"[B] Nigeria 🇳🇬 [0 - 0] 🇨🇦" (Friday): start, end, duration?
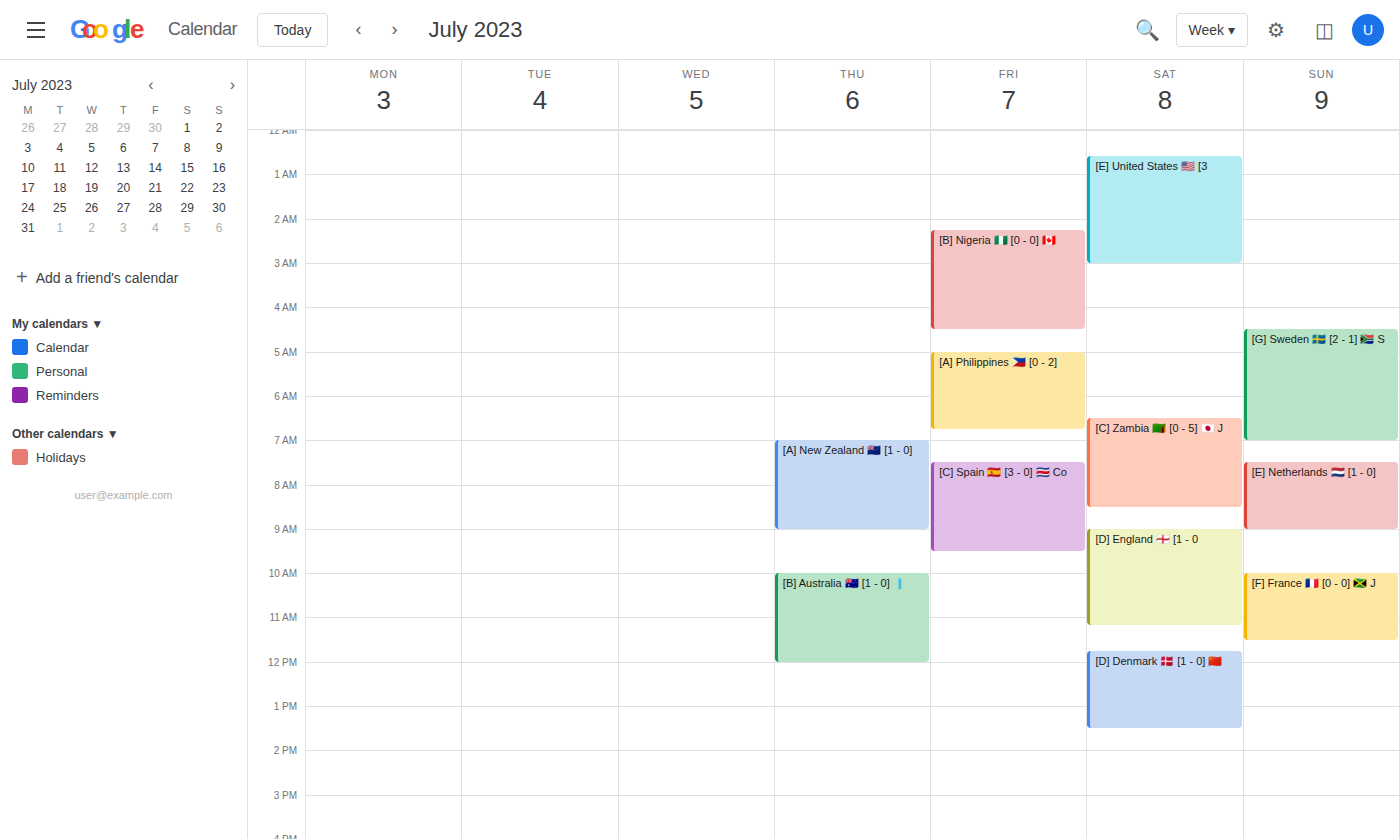
02:15 to 04:30, 2 hours 15 minutes